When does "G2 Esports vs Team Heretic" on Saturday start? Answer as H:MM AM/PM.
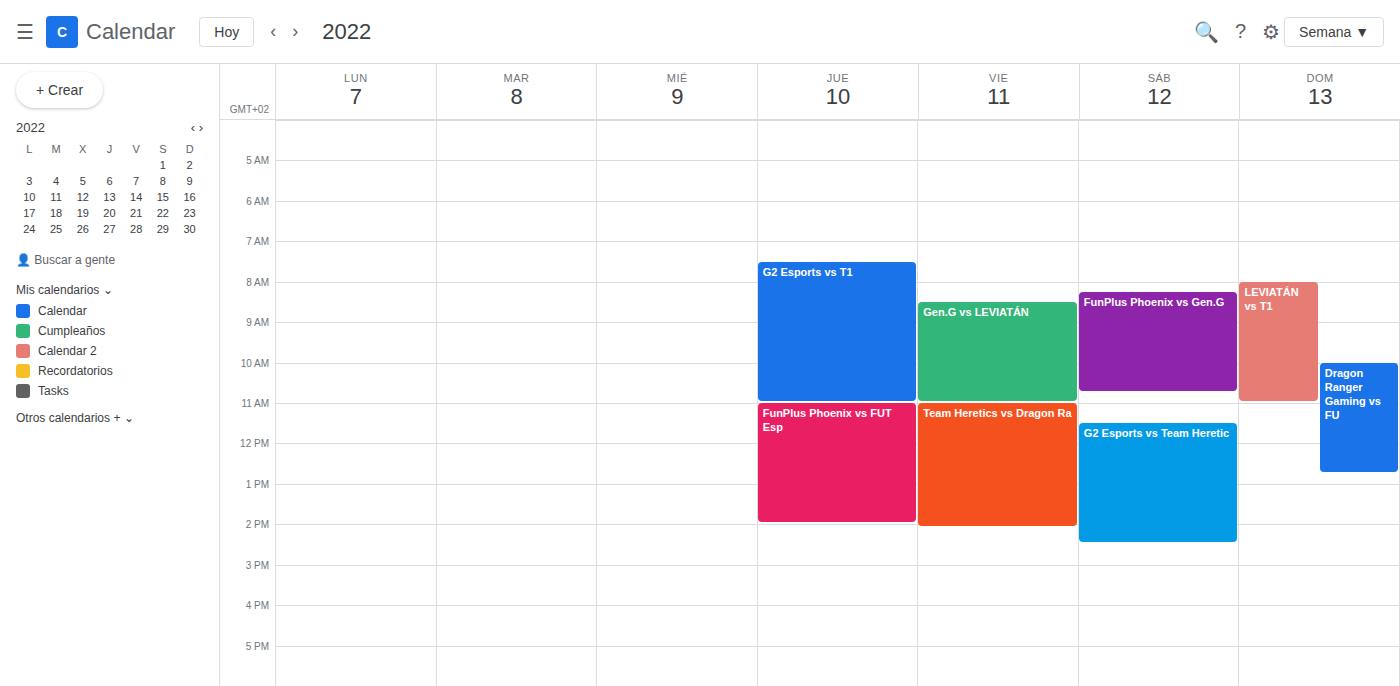
11:30 AM